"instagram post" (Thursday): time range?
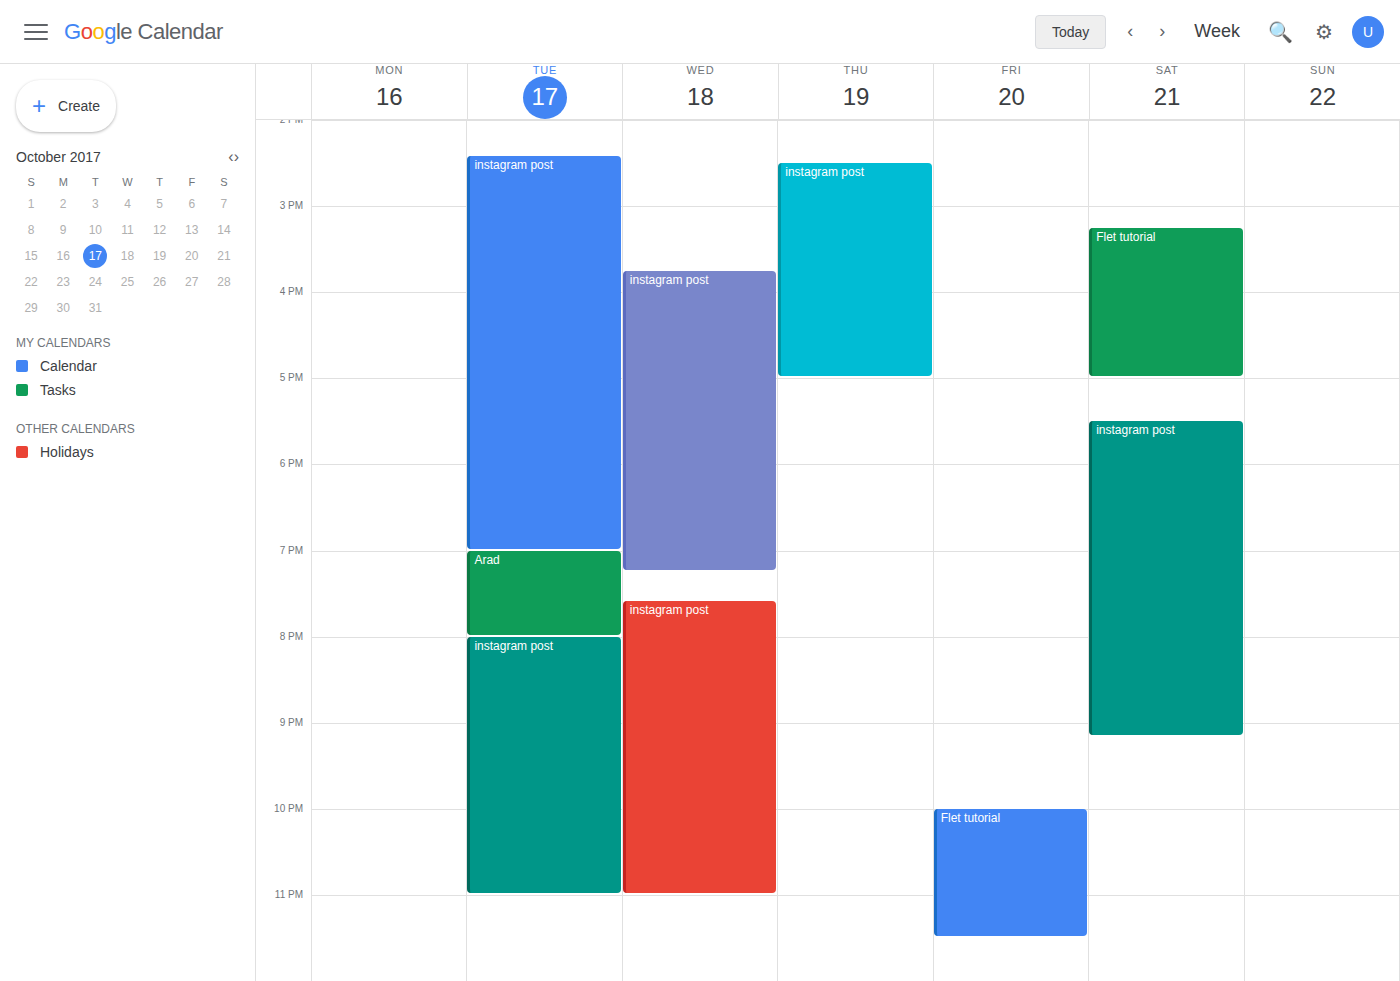
2:30 PM to 5:00 PM